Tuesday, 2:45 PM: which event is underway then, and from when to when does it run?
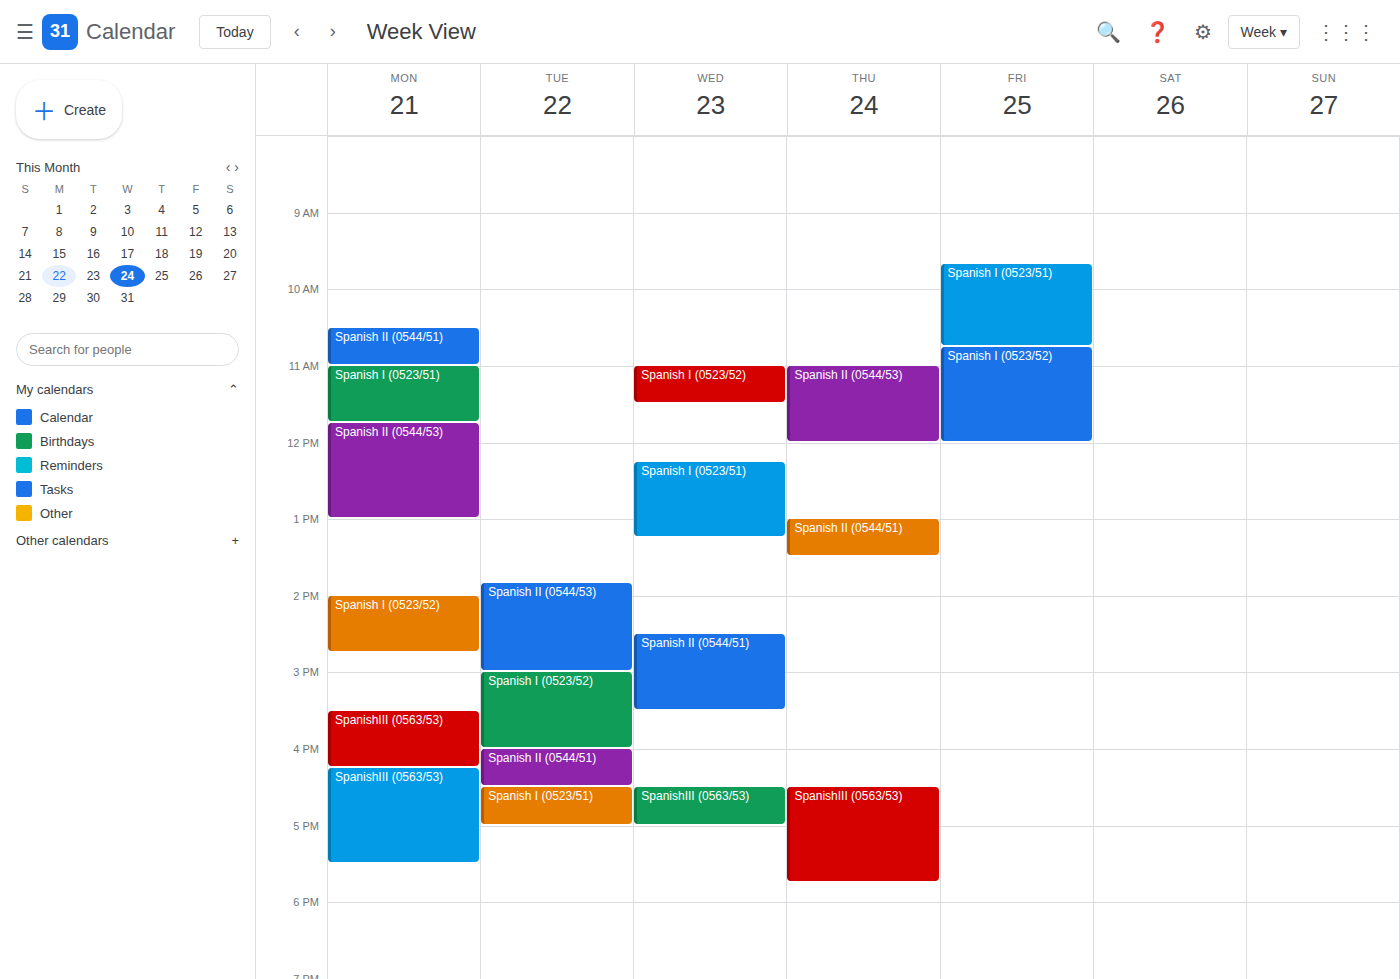
"Spanish II (0544/53)", 1:50 PM to 3:00 PM